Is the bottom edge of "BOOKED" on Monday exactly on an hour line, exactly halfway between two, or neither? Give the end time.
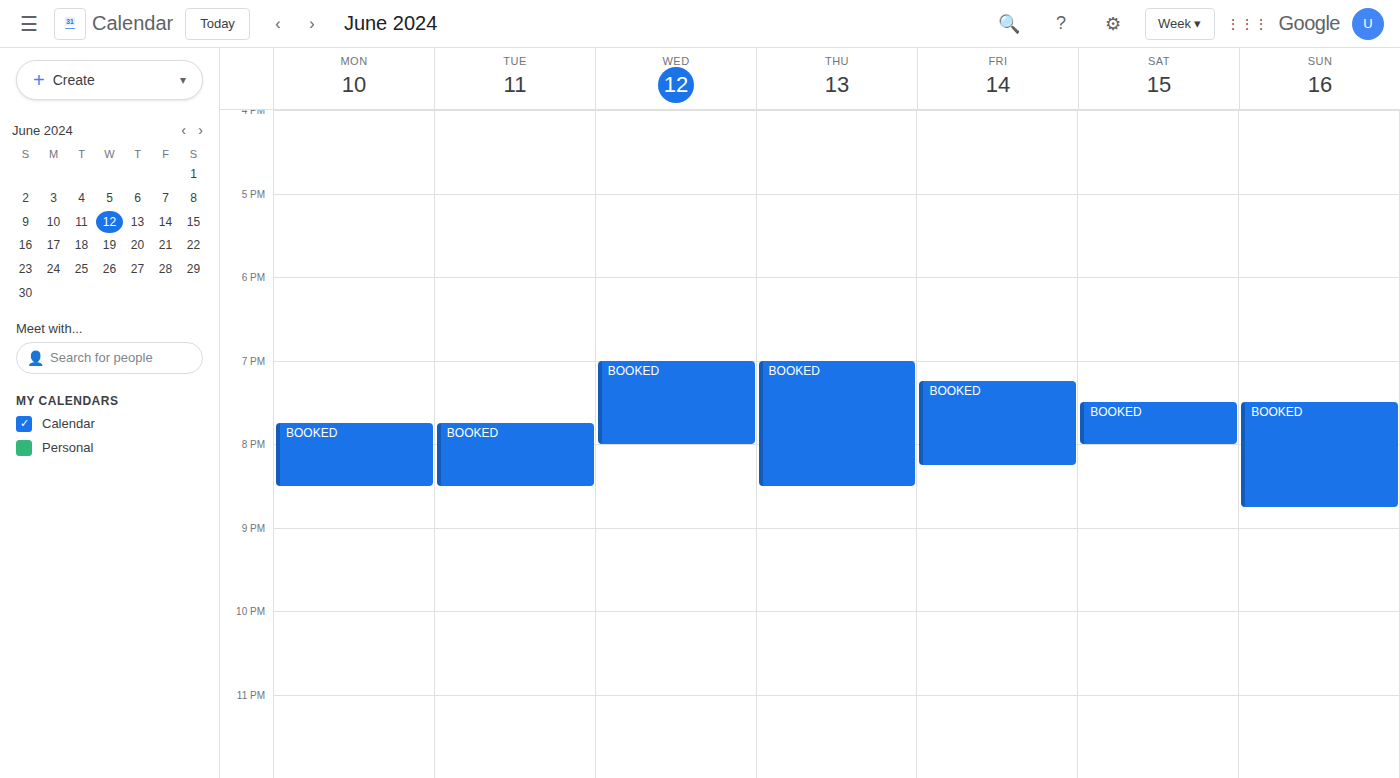
8:30 PM -- halfway between the 8 PM and 9 PM lines.